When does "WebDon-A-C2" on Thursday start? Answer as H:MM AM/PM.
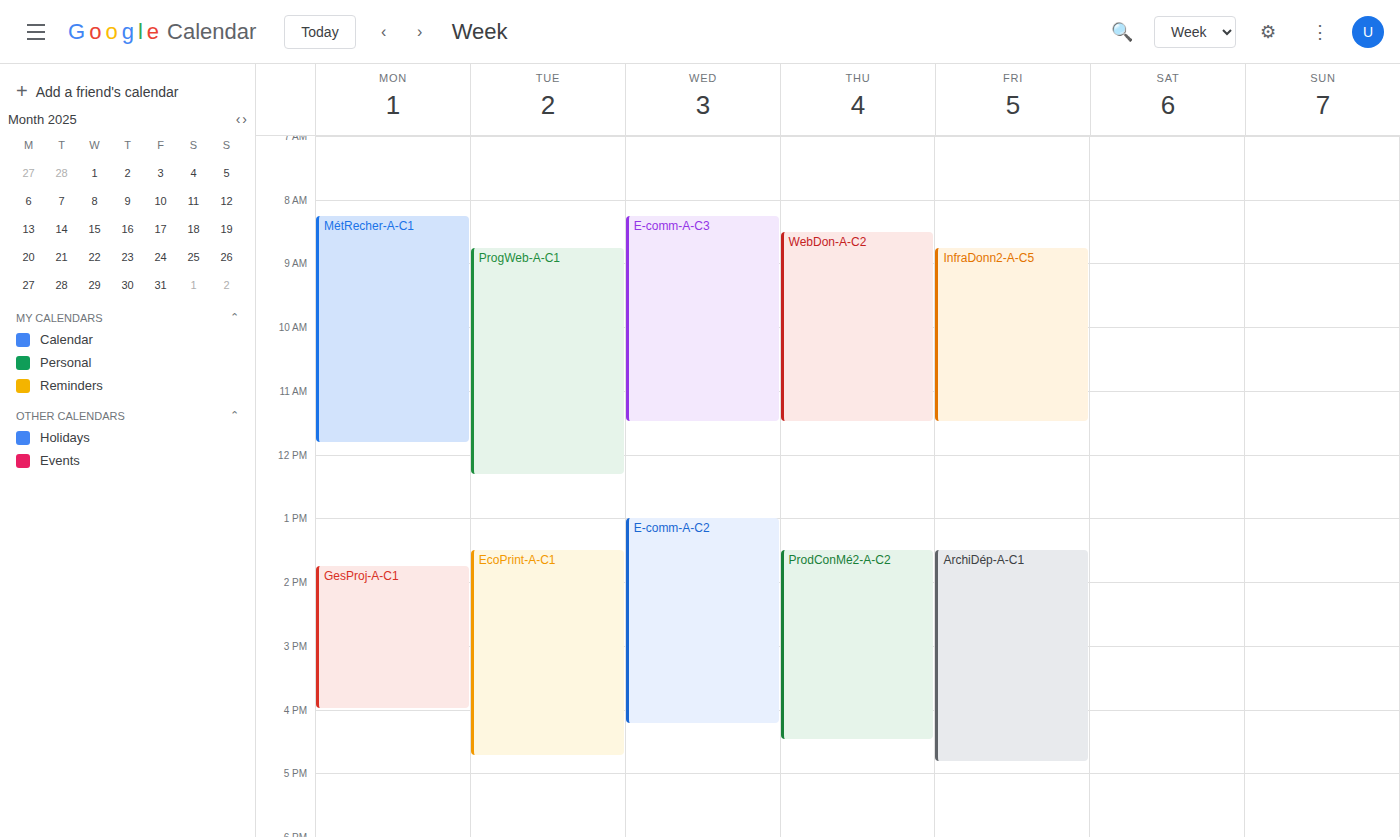
8:30 AM